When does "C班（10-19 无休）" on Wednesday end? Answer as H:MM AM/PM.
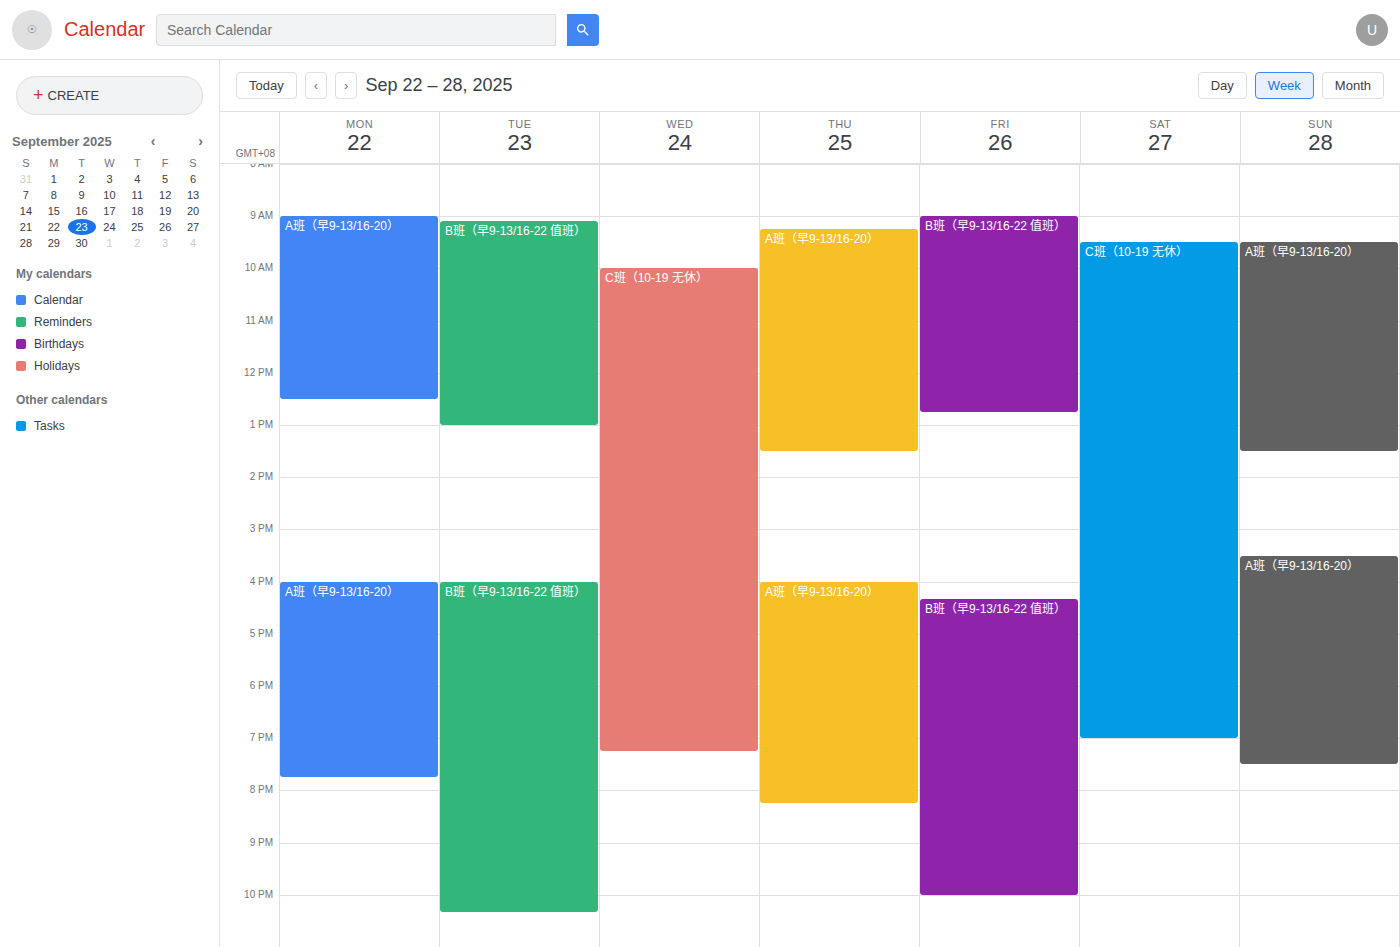
7:15 PM